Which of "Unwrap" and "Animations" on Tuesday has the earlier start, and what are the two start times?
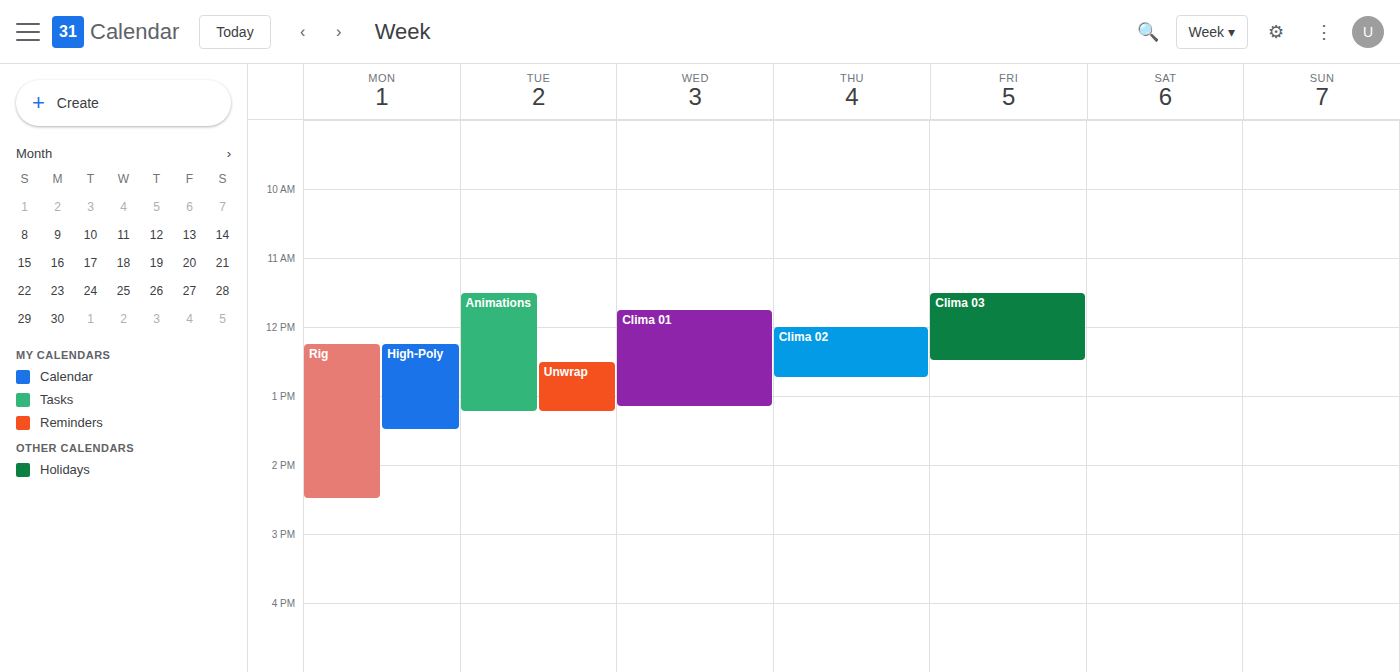
"Animations" 11:30 AM; "Unwrap" 12:30 PM.